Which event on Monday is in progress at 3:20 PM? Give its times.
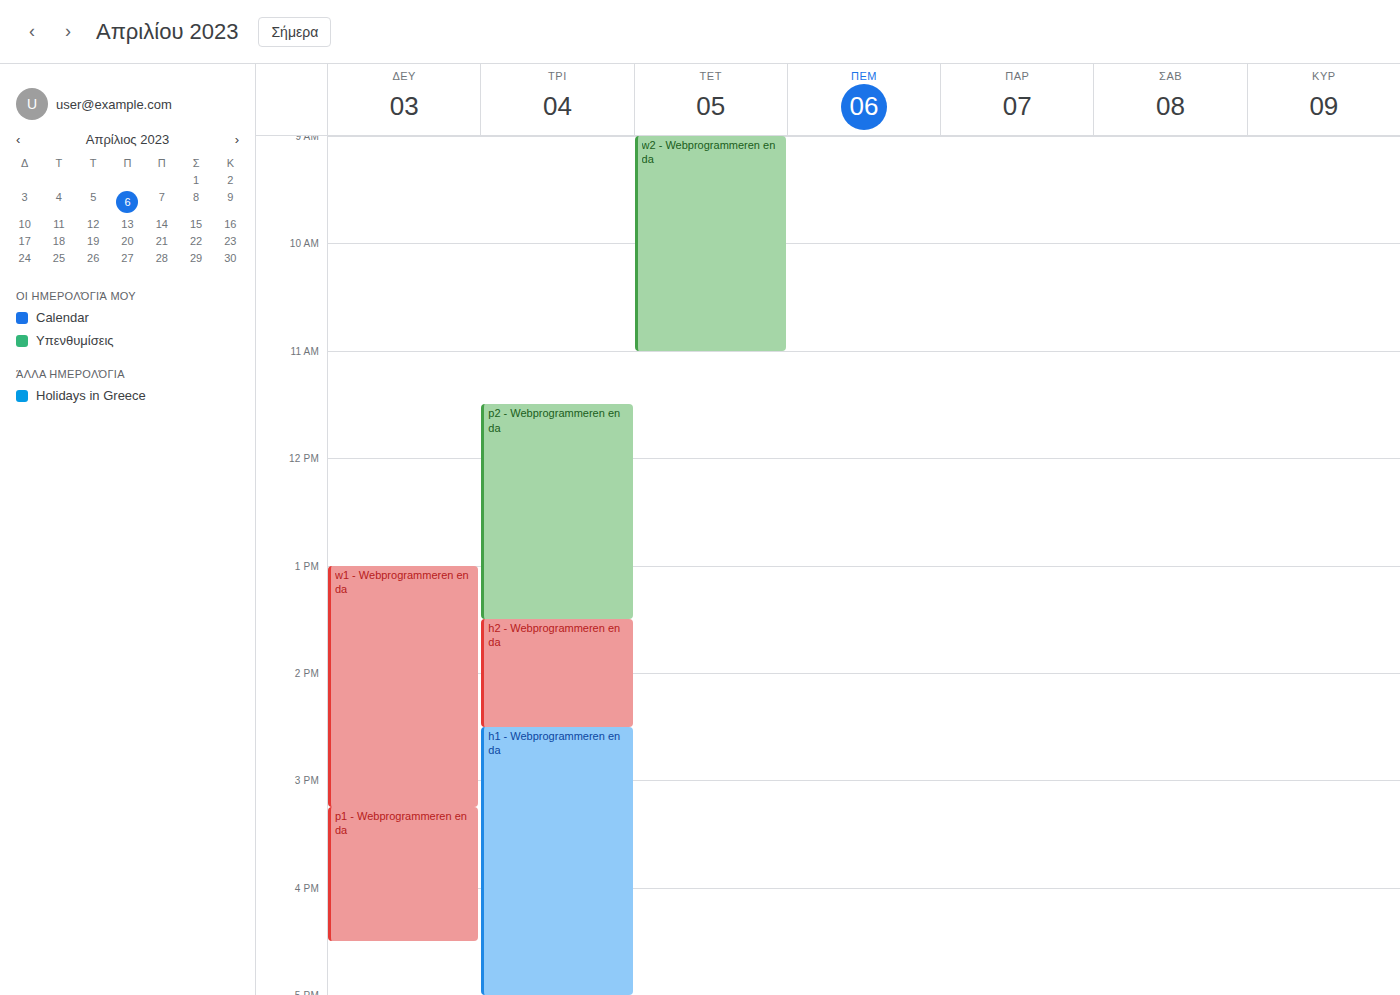
"p1 - Webprogrammeren en da", 3:15 PM to 4:30 PM